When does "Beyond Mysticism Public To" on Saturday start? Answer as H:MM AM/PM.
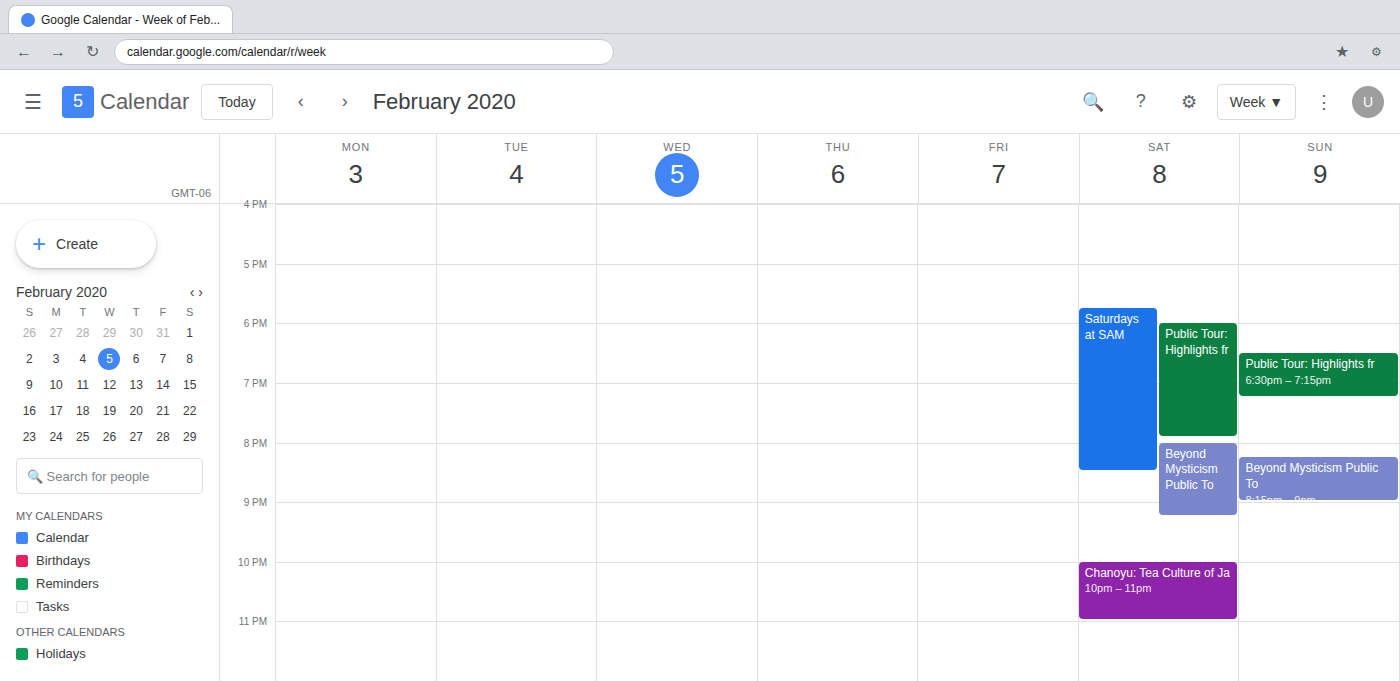
8:00 PM